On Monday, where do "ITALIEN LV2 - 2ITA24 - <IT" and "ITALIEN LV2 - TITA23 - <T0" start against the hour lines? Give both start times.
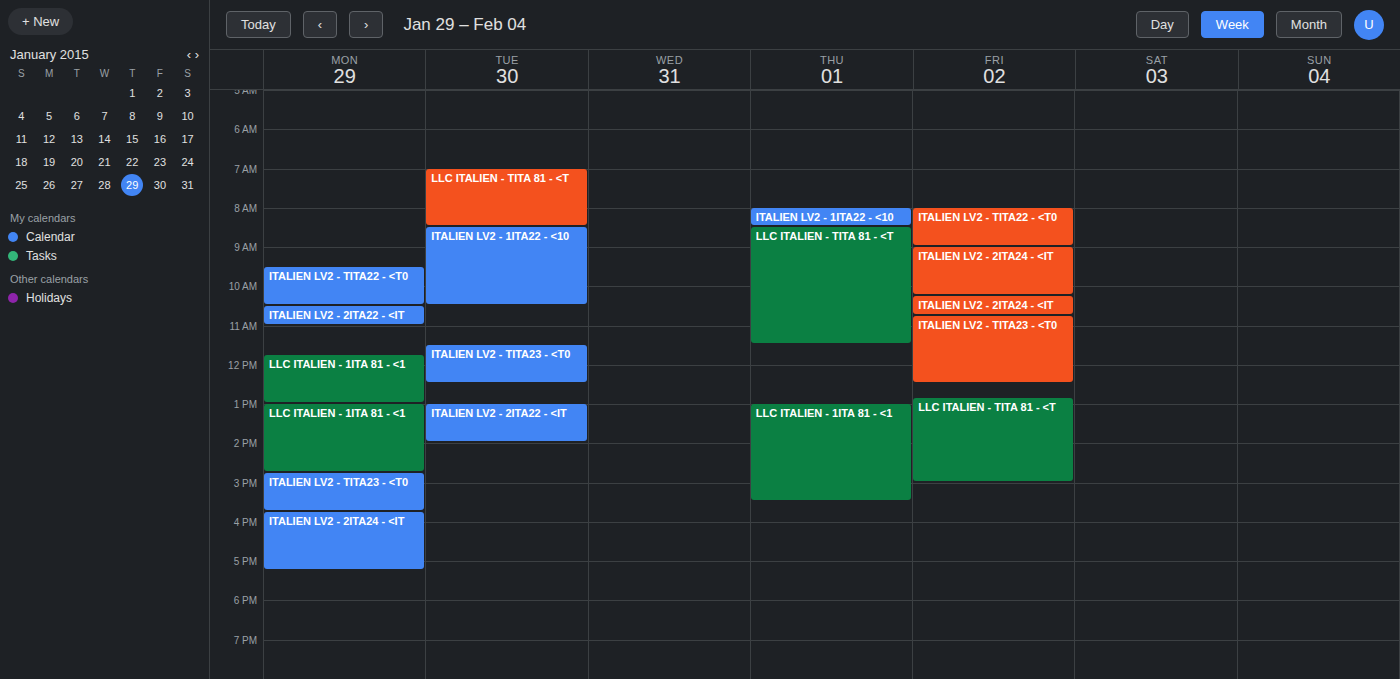
"ITALIEN LV2 - 2ITA24 - <IT": 3:45 PM, neither: three quarters of the way from the 3 PM line to the 4 PM line. "ITALIEN LV2 - TITA23 - <T0": 2:45 PM, neither: three quarters of the way from the 2 PM line to the 3 PM line.